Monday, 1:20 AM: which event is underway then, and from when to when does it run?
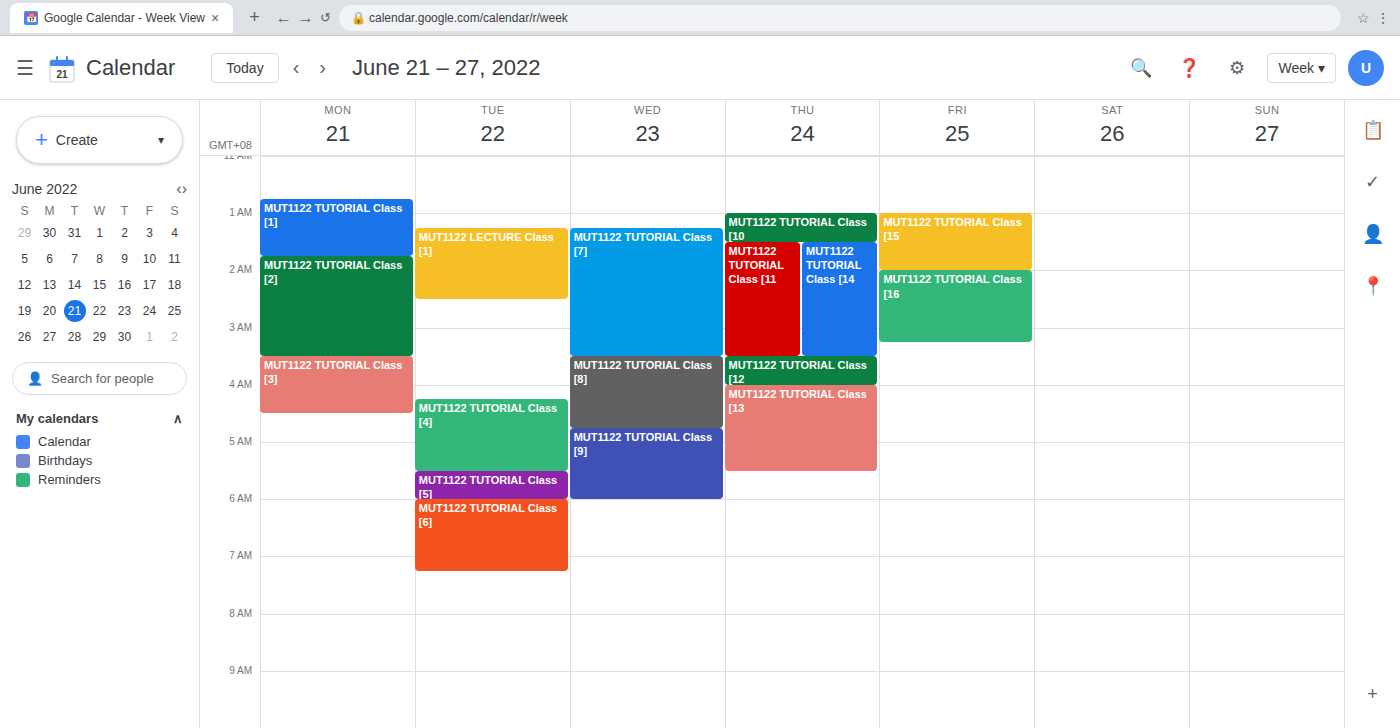
"MUT1122 TUTORIAL Class [1]", 12:45 AM to 1:45 AM